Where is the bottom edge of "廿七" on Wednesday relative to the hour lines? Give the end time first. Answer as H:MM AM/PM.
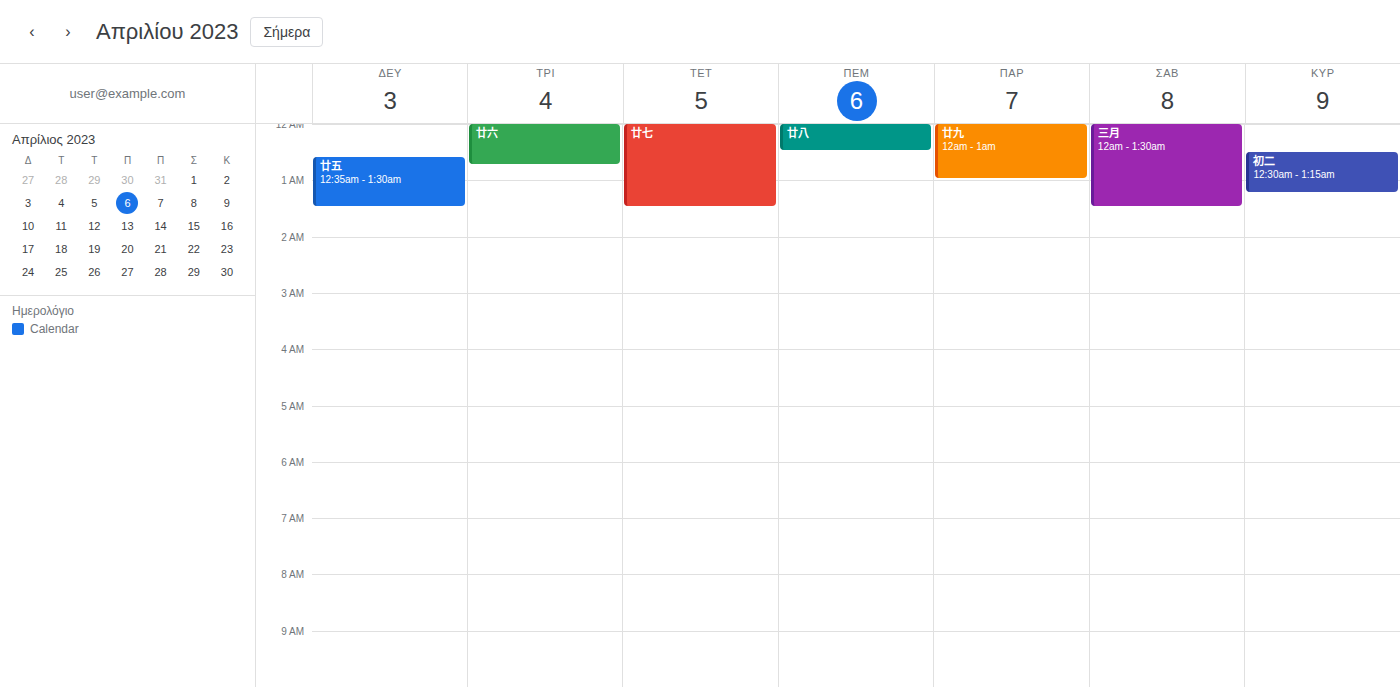
1:30 AM -- halfway between the 1 AM and 2 AM lines.